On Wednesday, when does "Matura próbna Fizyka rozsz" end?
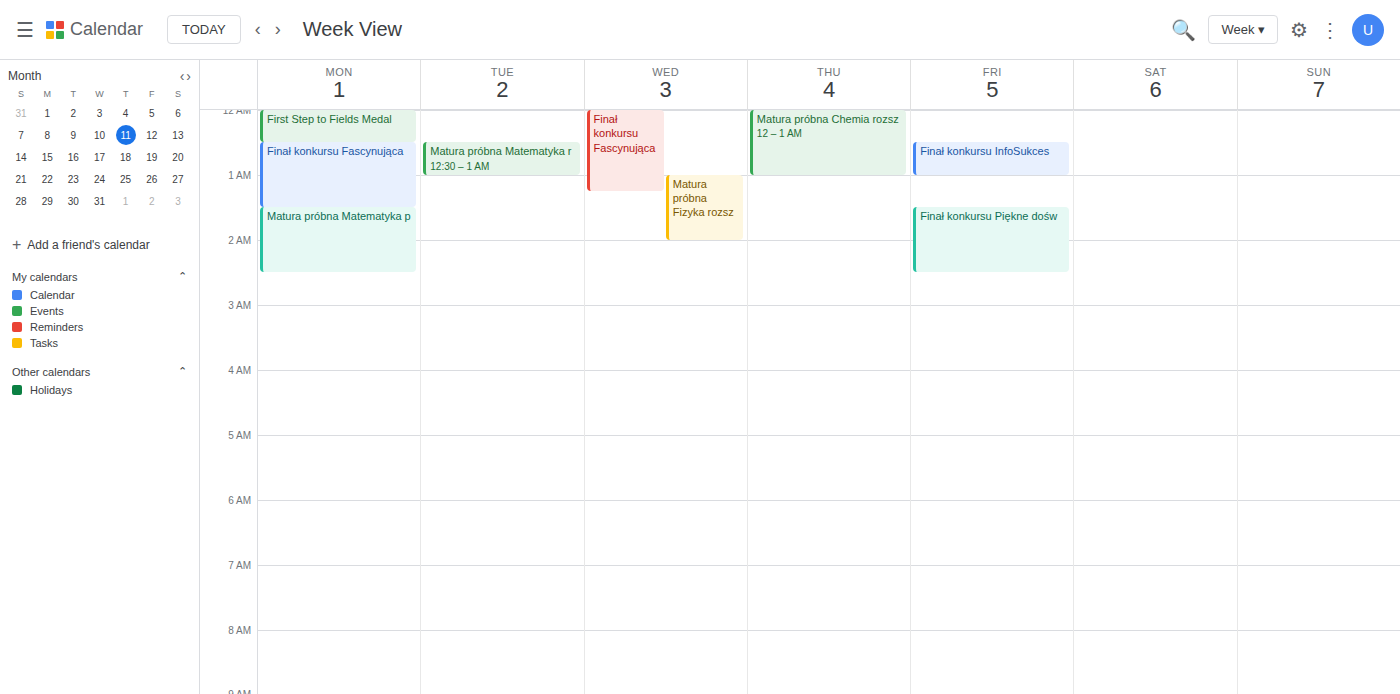
2:00 AM